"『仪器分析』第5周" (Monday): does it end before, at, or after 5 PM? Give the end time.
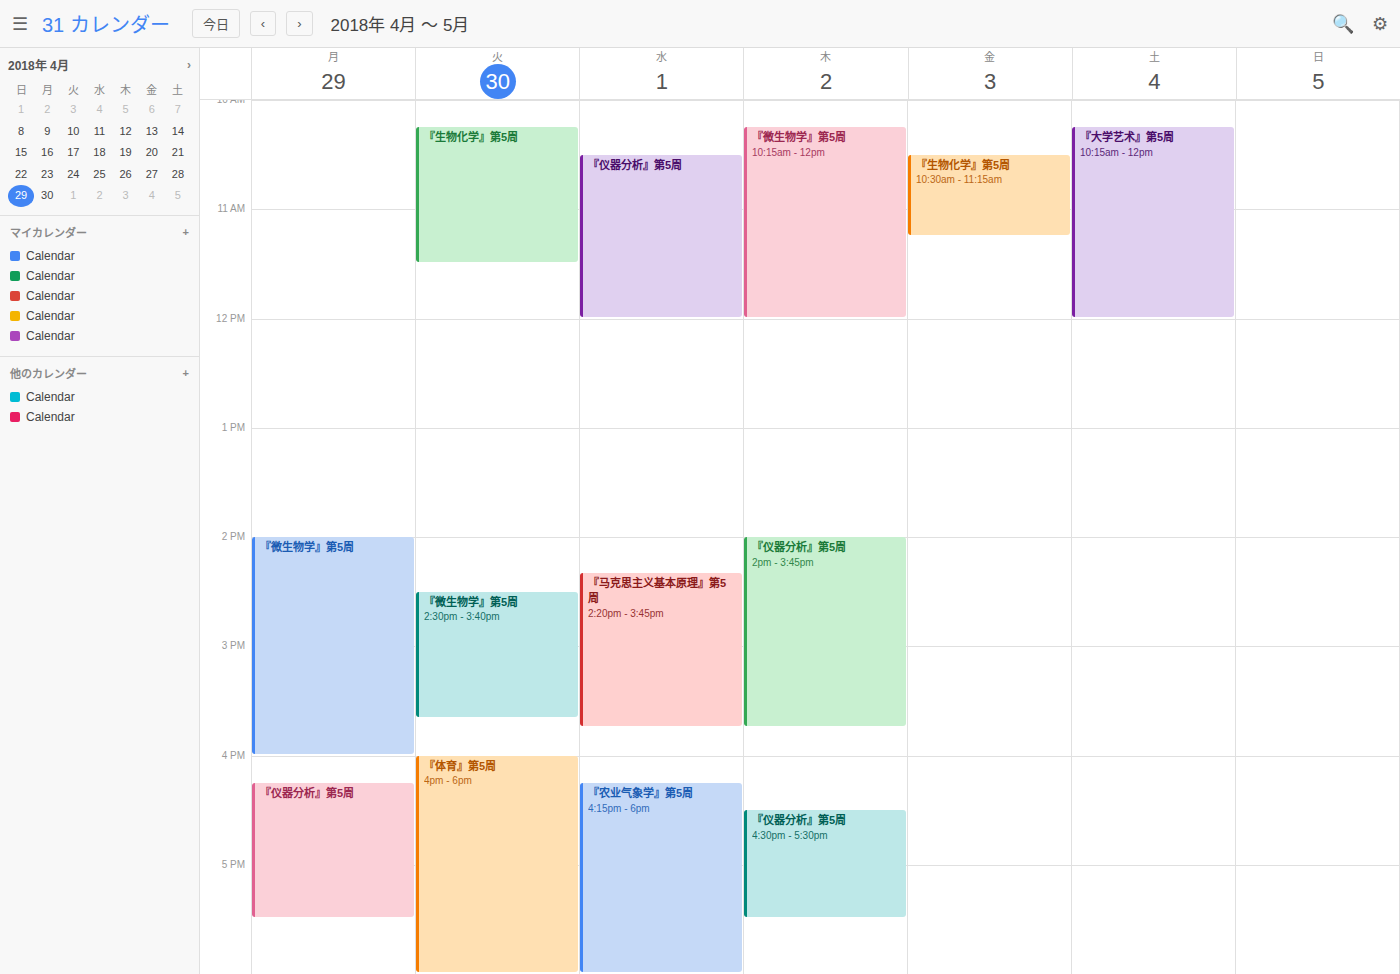
5:30 PM -- after 5 PM, 30 minutes below the 5 PM line.